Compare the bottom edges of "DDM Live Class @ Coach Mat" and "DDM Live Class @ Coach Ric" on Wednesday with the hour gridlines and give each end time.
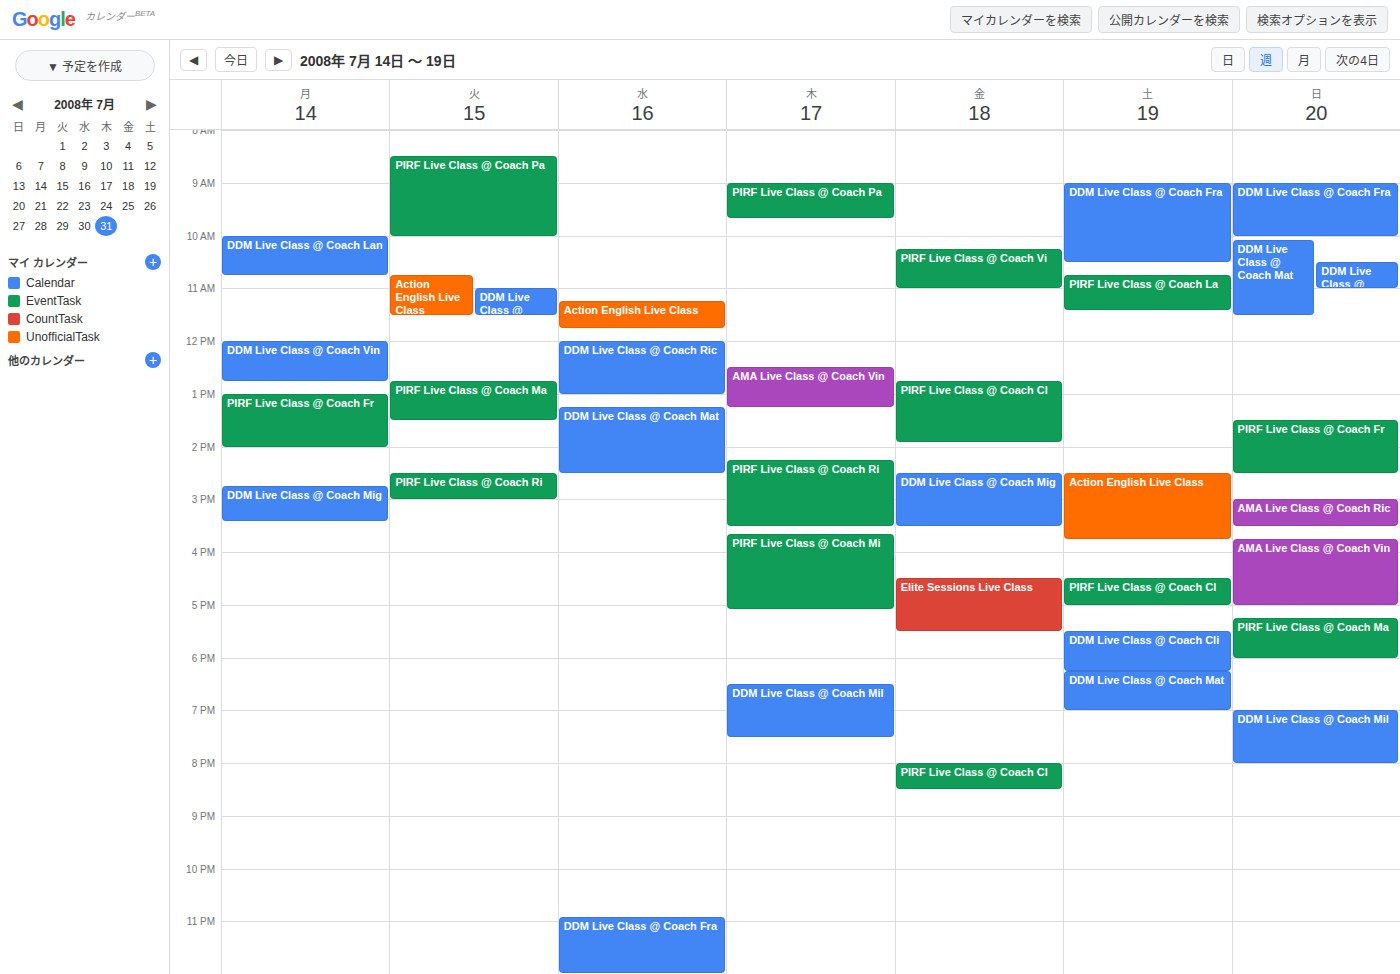
"DDM Live Class @ Coach Mat": 2:30 PM, halfway between the 2 PM and 3 PM lines. "DDM Live Class @ Coach Ric": 1:00 PM, exactly on the 1 PM line.